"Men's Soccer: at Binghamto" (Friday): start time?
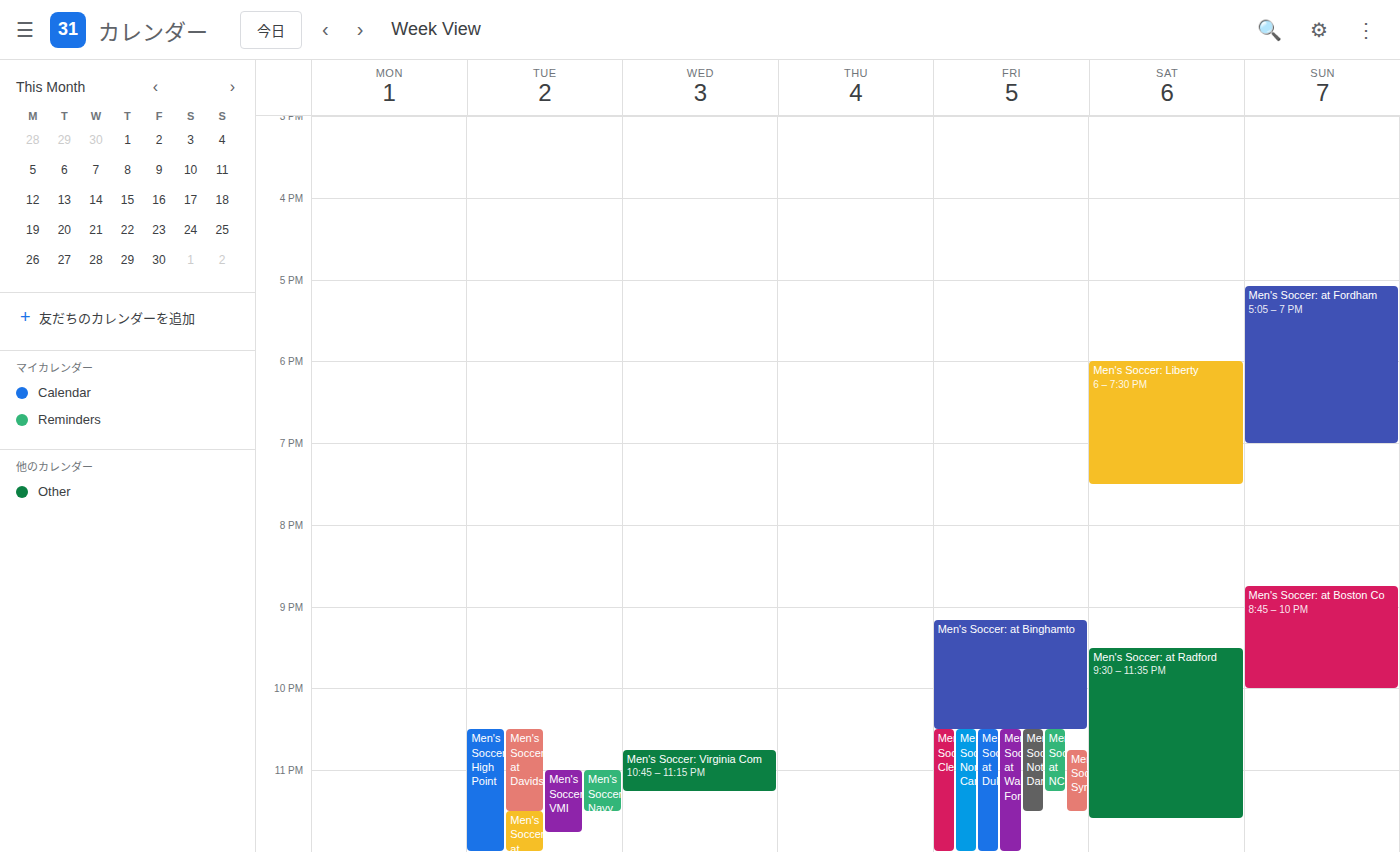
9:10 PM